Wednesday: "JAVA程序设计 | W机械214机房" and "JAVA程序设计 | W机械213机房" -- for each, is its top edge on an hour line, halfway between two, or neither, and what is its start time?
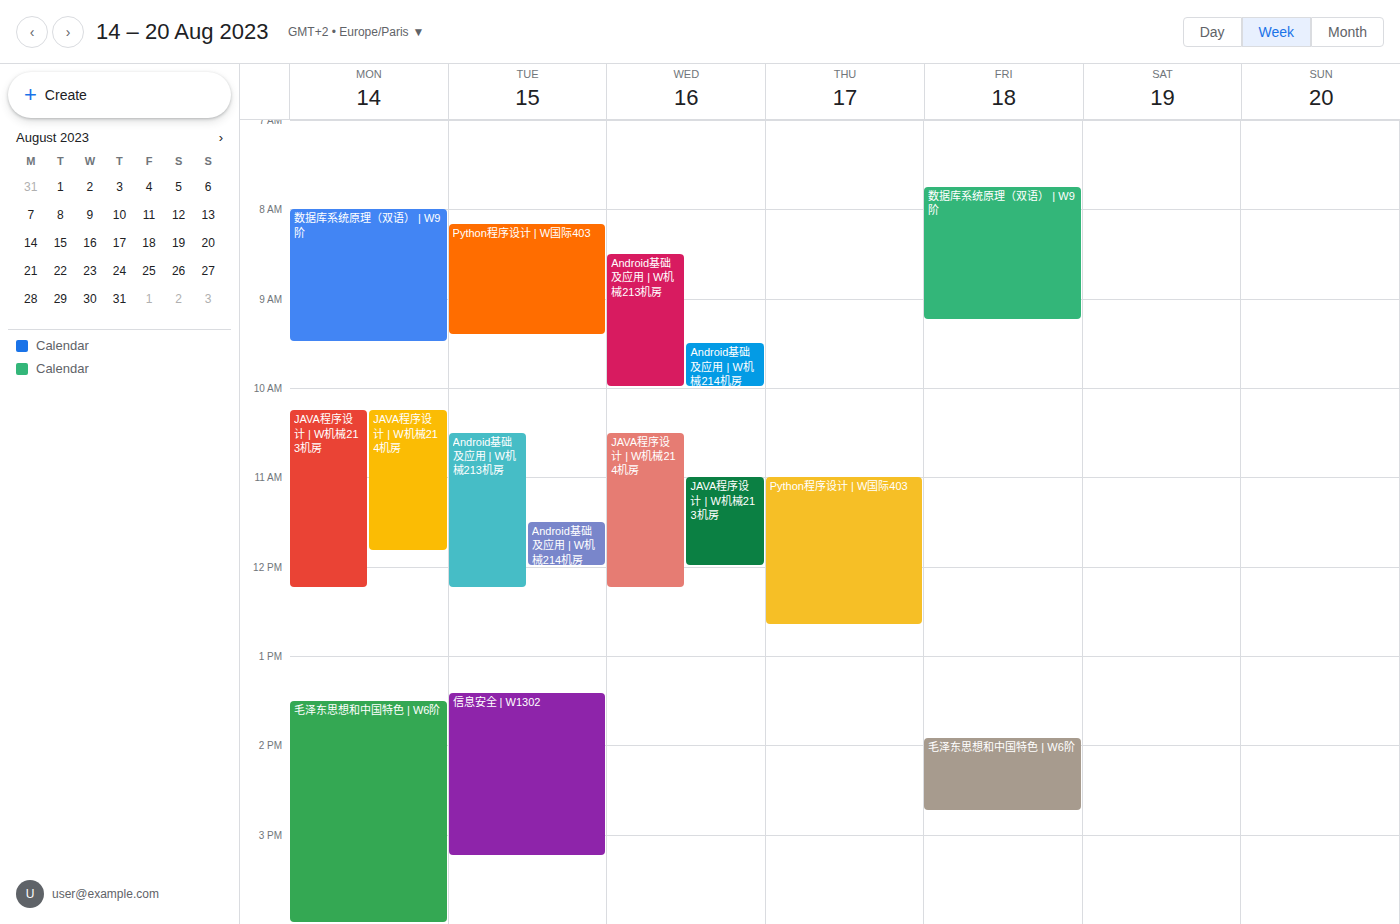
"JAVA程序设计 | W机械214机房": 10:30 AM, halfway between the 10 AM and 11 AM lines. "JAVA程序设计 | W机械213机房": 11:00 AM, exactly on the 11 AM line.